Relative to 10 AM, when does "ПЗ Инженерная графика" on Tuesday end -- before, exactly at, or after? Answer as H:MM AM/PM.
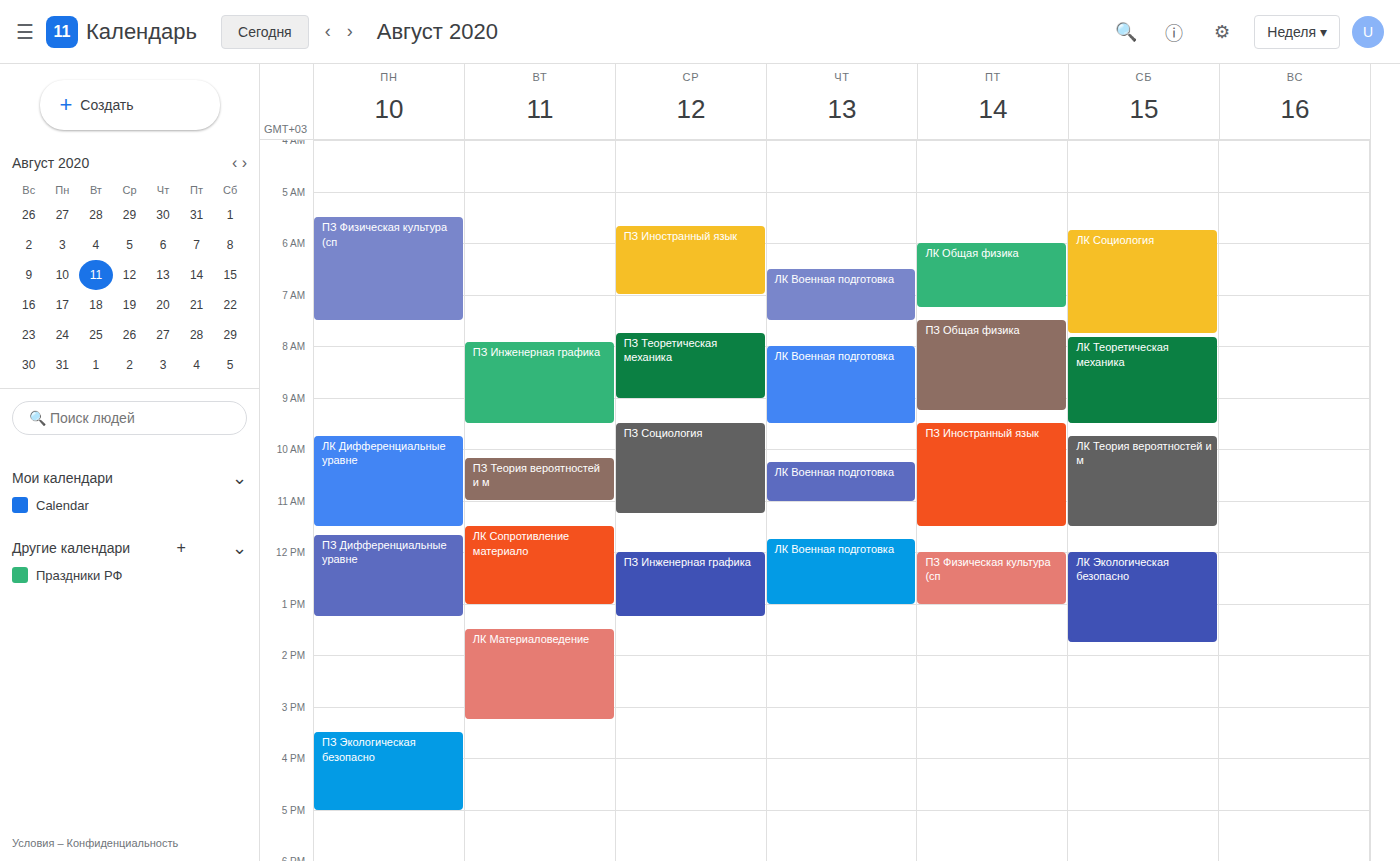
9:30 AM -- before 10 AM, 30 minutes above the 10 AM line.